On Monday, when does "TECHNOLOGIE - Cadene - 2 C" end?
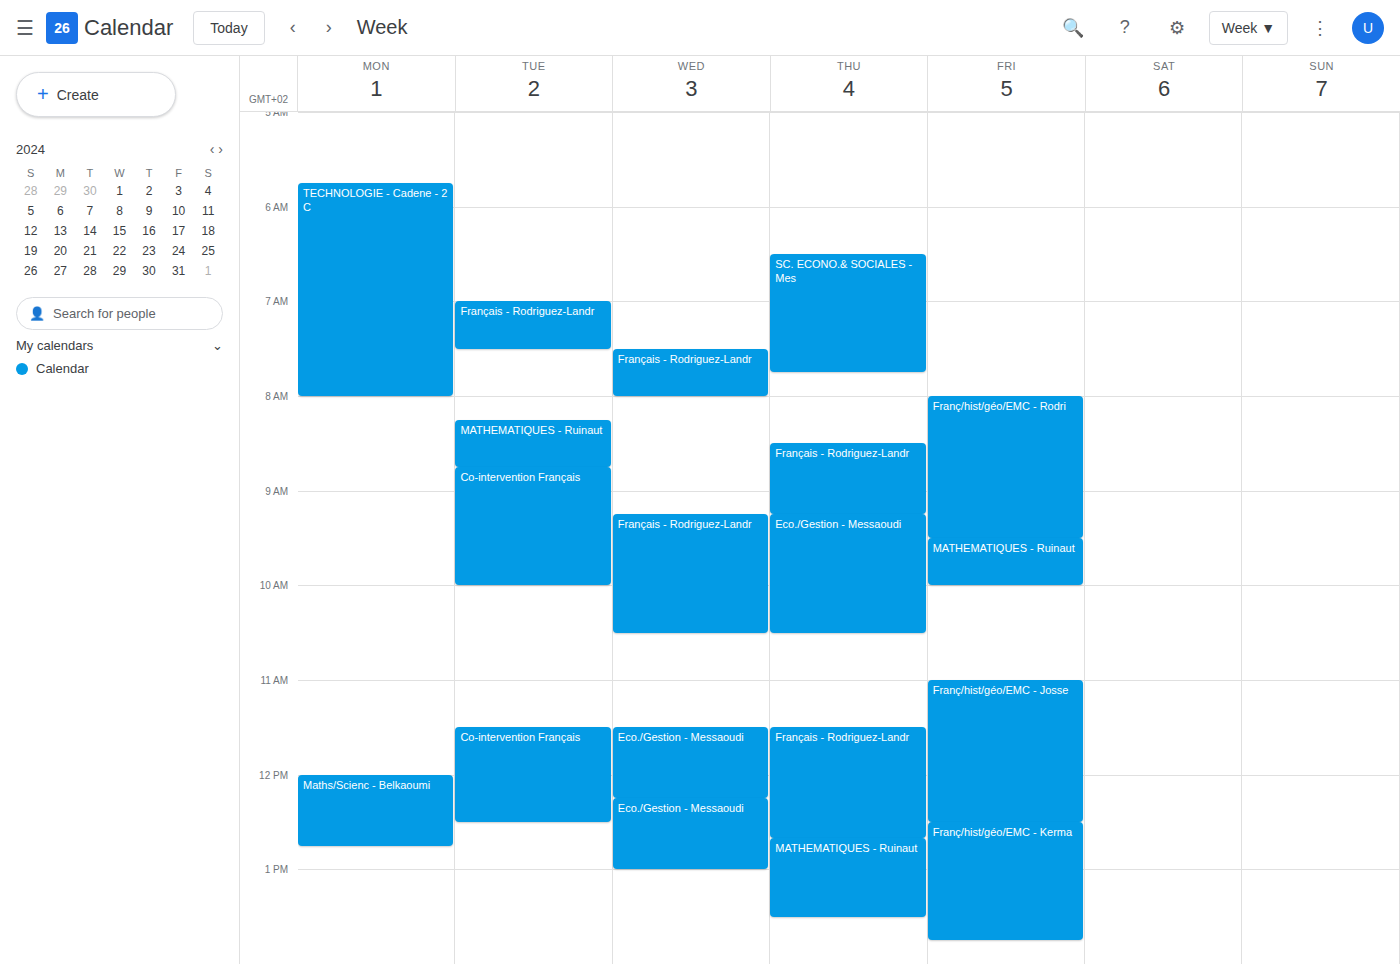
8:00 AM